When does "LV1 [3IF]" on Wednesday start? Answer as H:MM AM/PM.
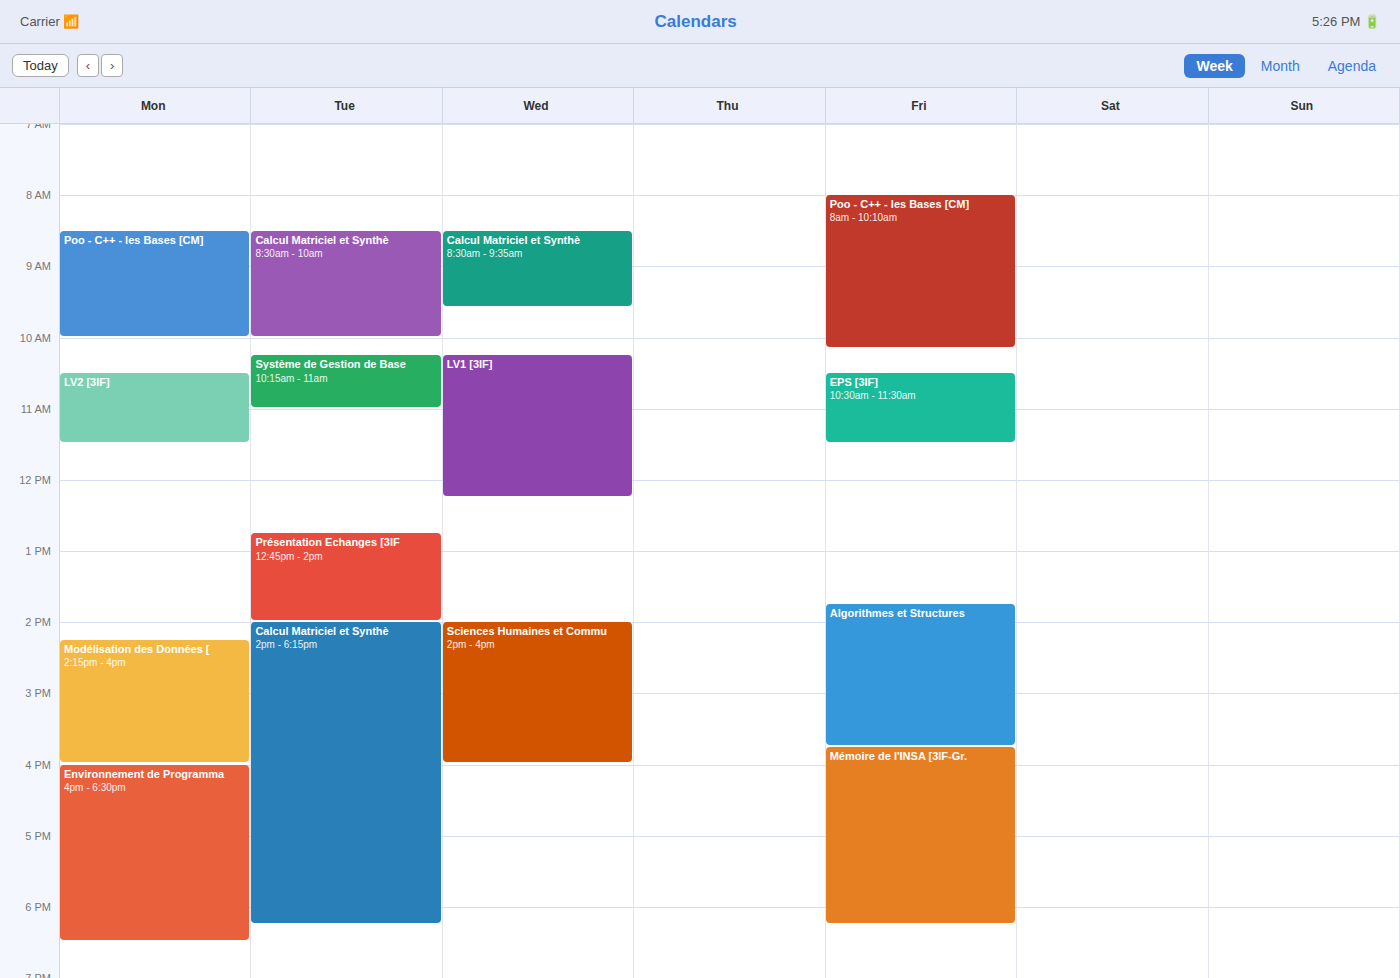
10:15 AM